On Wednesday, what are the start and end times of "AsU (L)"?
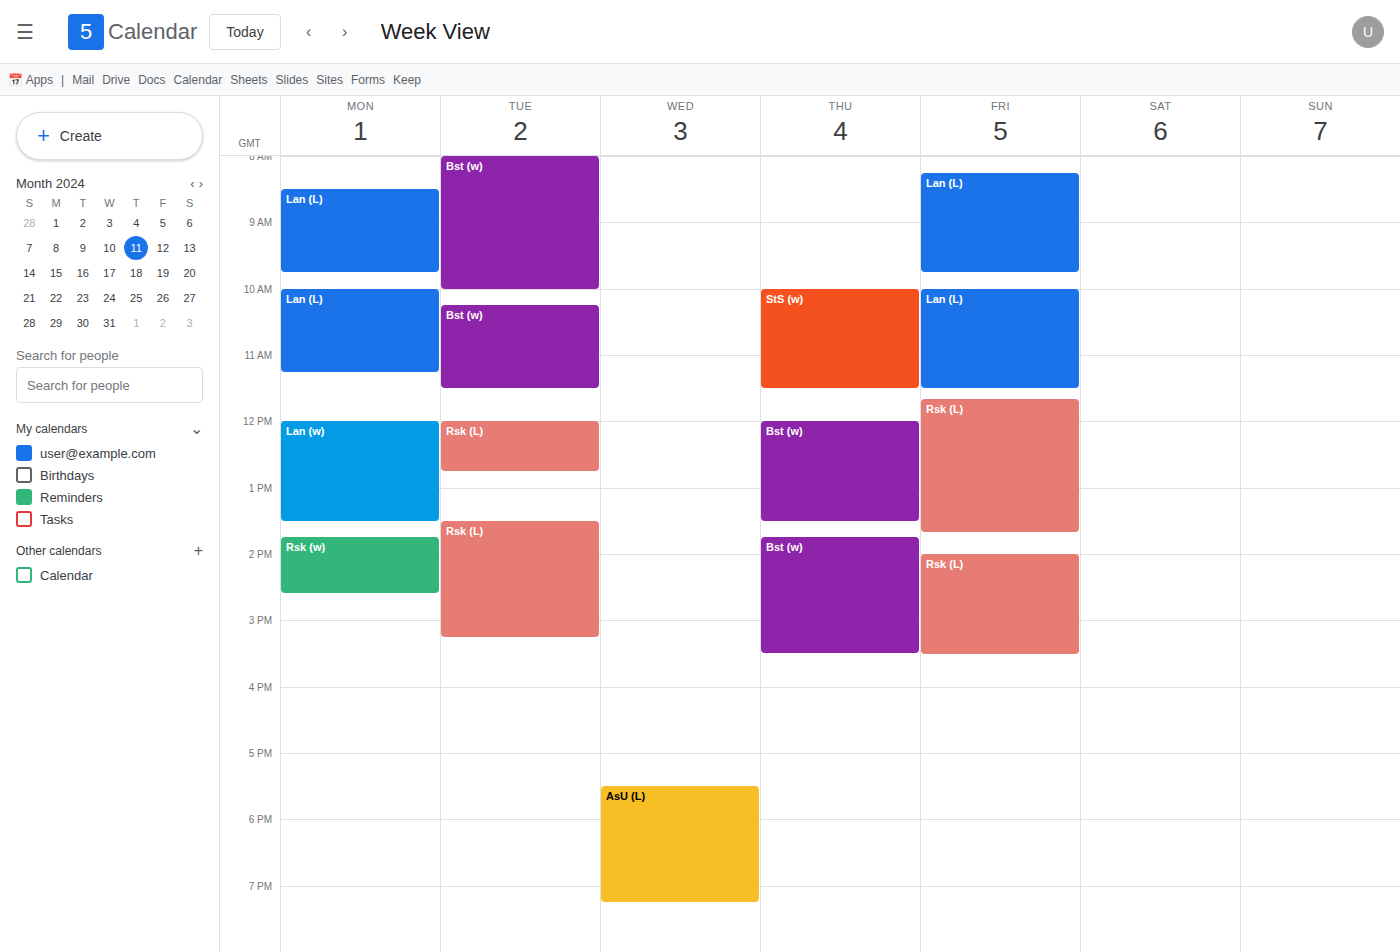
5:30 PM to 7:15 PM